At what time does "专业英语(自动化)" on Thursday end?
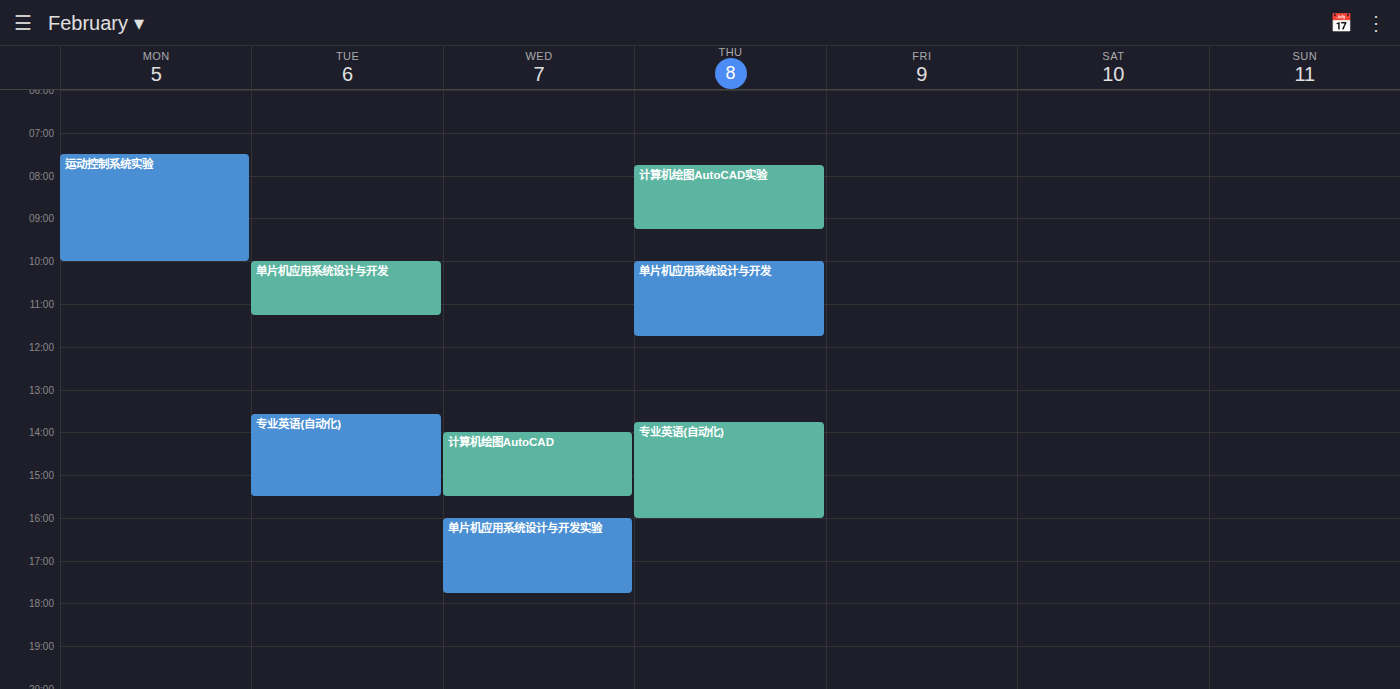
4:00 PM